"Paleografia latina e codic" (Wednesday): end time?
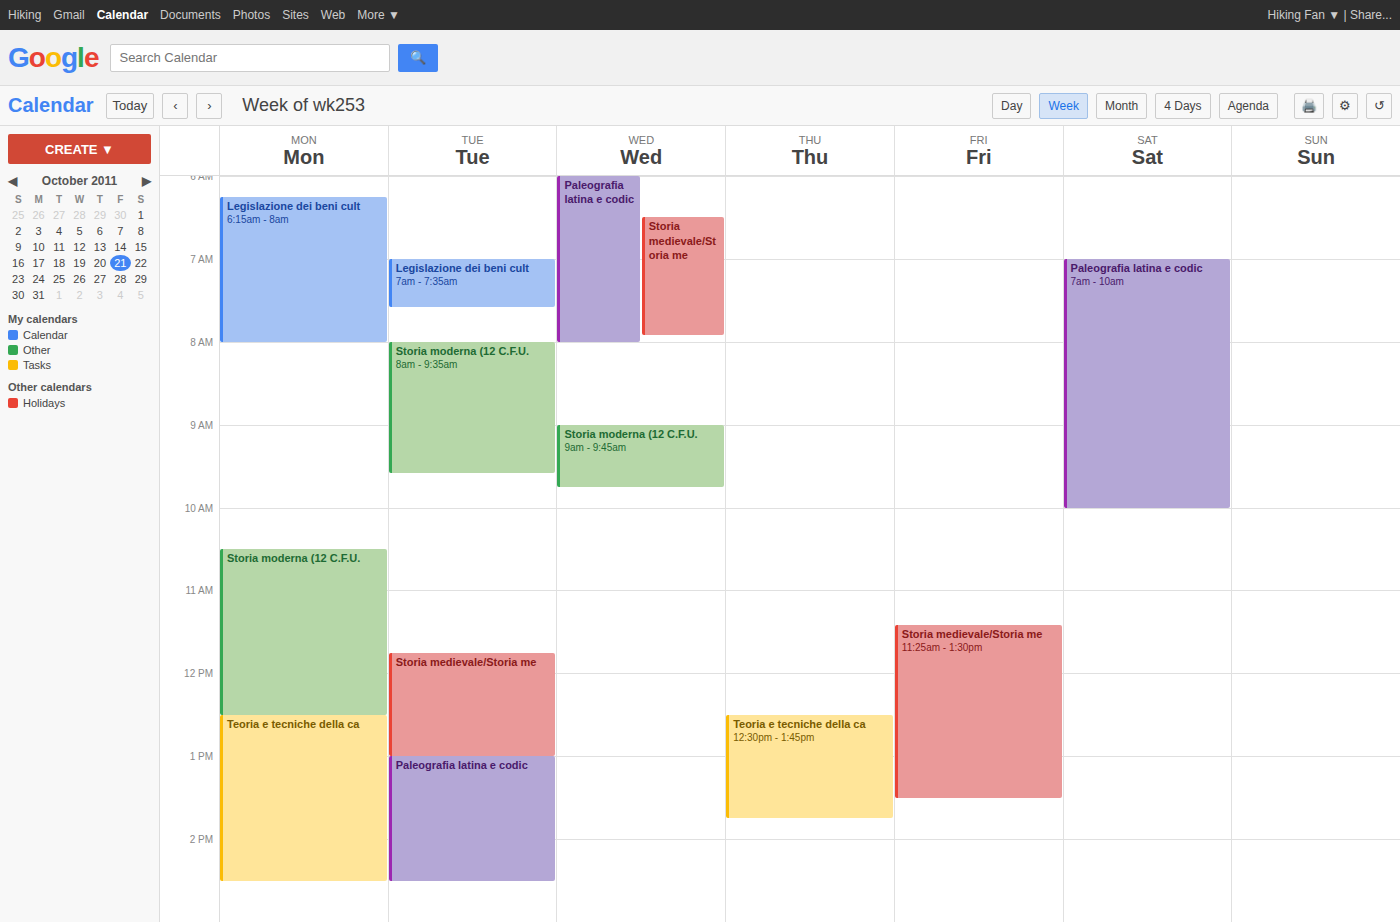
08:00